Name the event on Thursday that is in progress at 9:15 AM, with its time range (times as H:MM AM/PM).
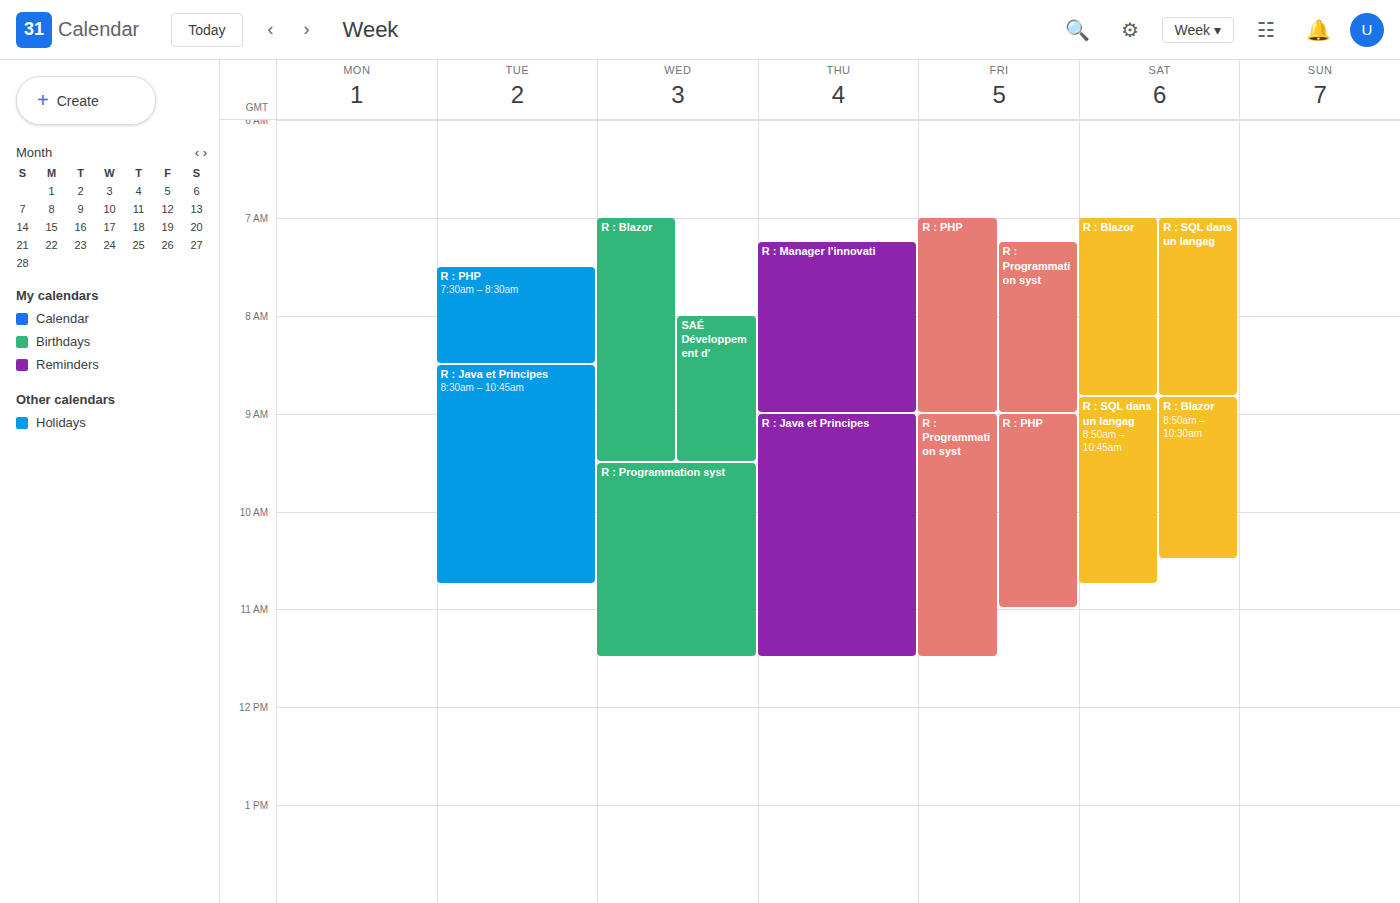
"R : Java et Principes", 9:00 AM to 11:30 AM